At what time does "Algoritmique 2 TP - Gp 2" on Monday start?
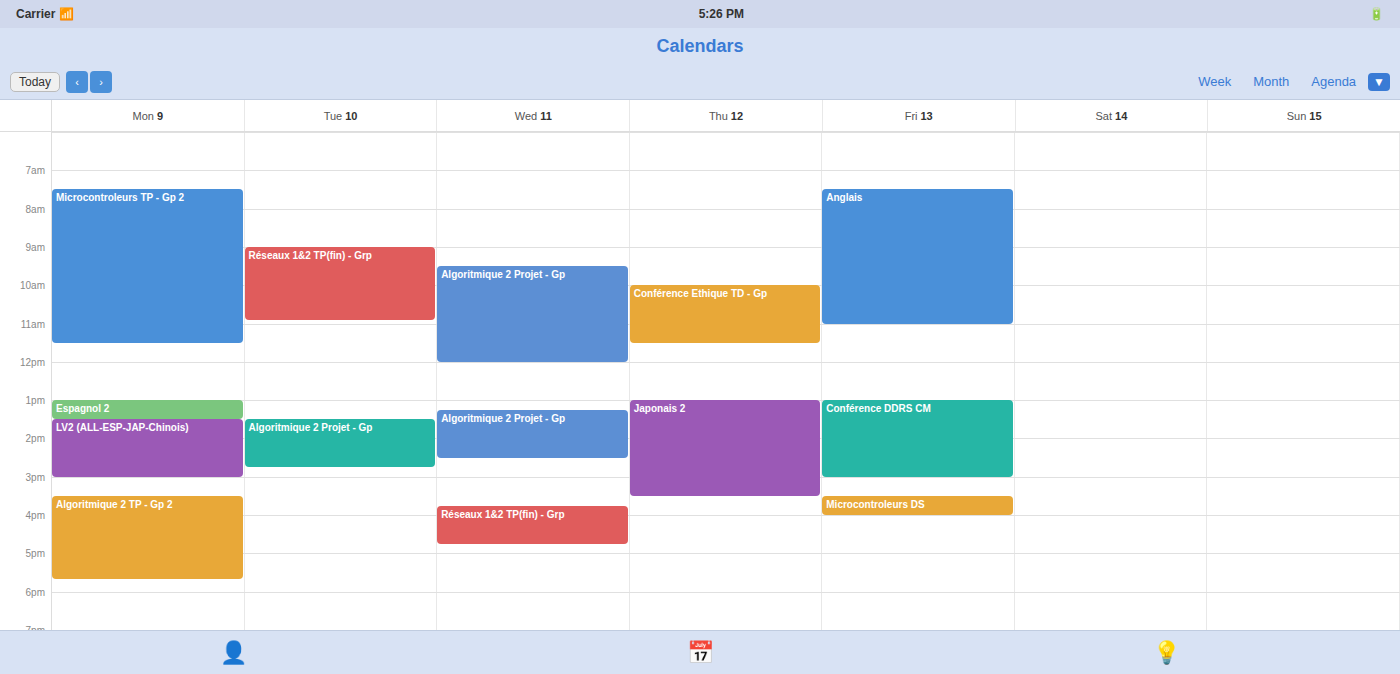
3:30 PM